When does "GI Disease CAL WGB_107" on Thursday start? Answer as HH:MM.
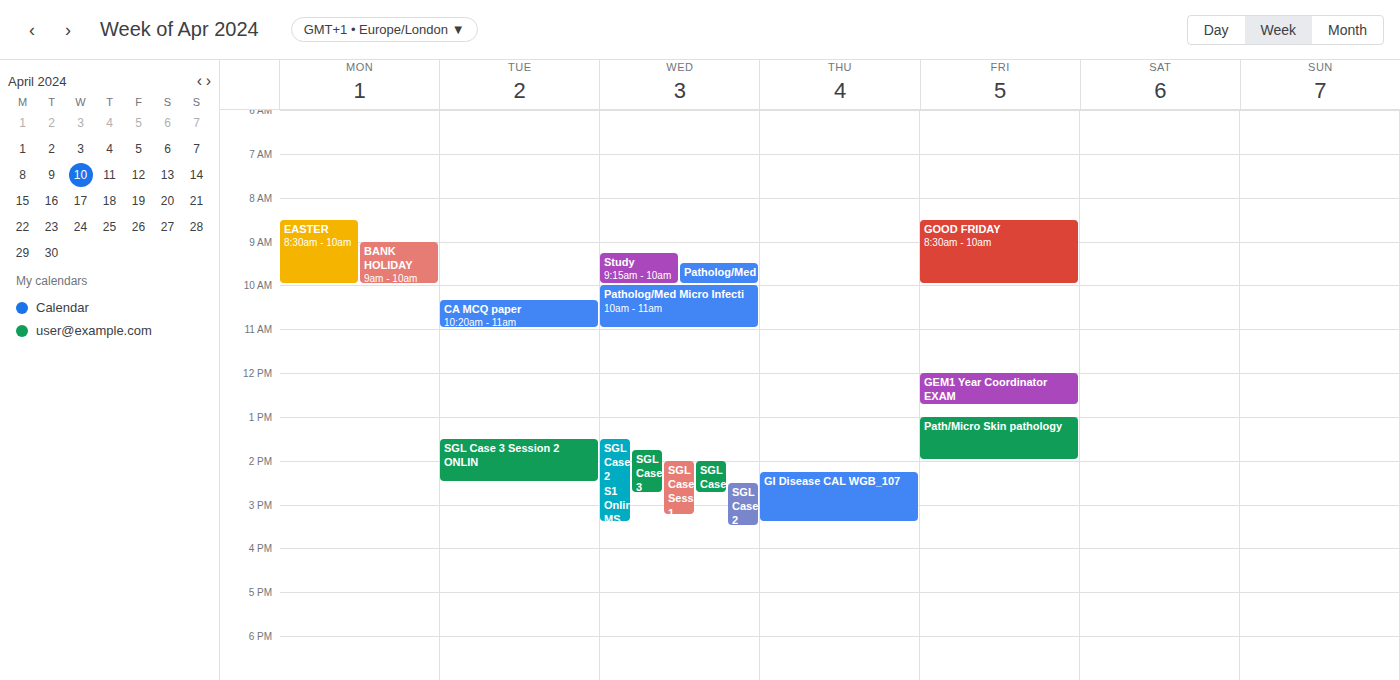
14:15